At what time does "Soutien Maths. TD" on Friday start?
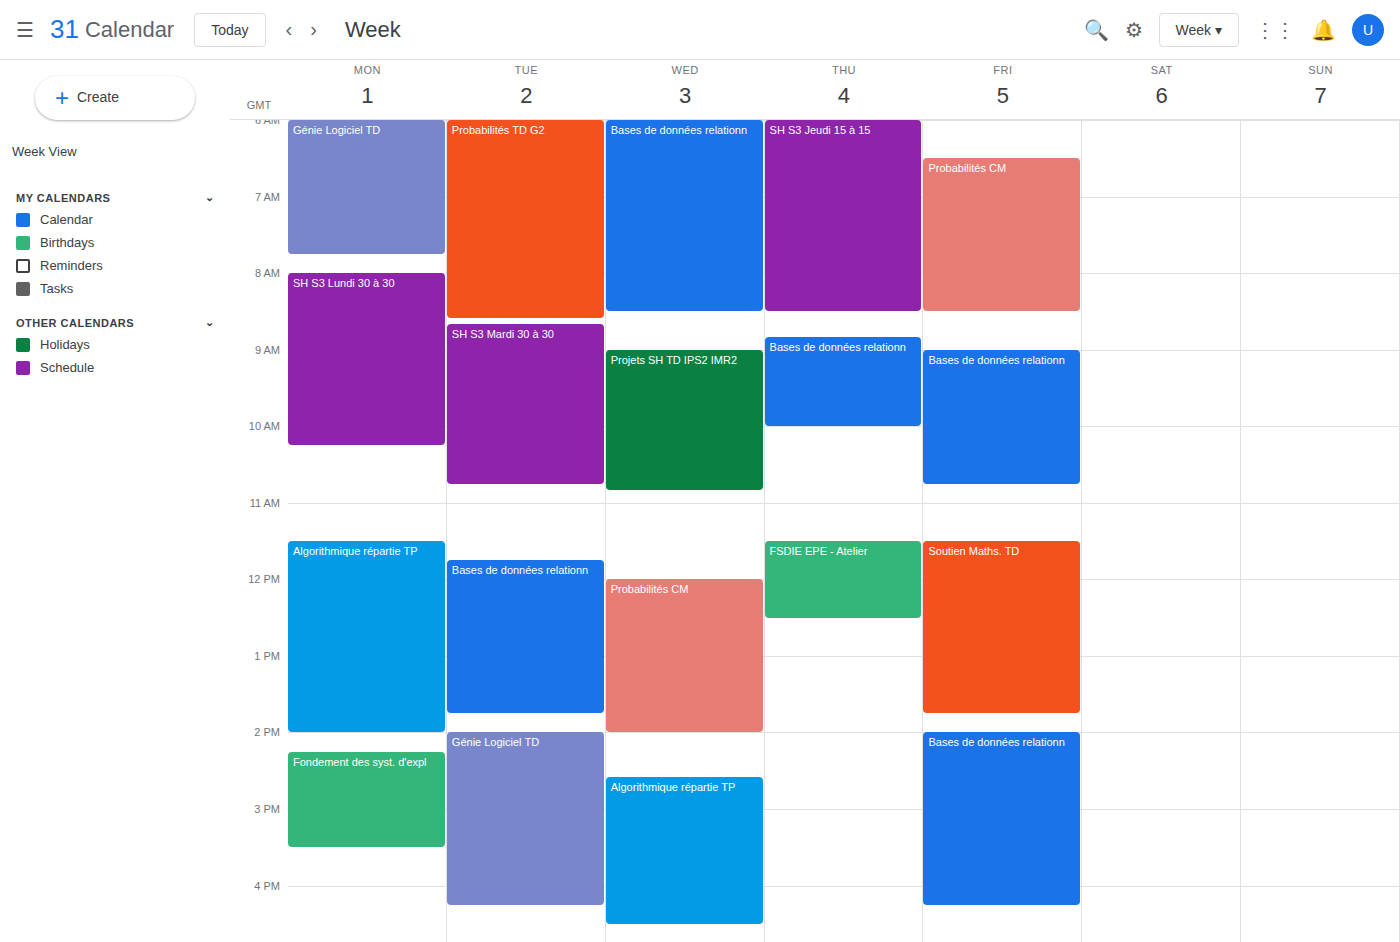
11:30 AM